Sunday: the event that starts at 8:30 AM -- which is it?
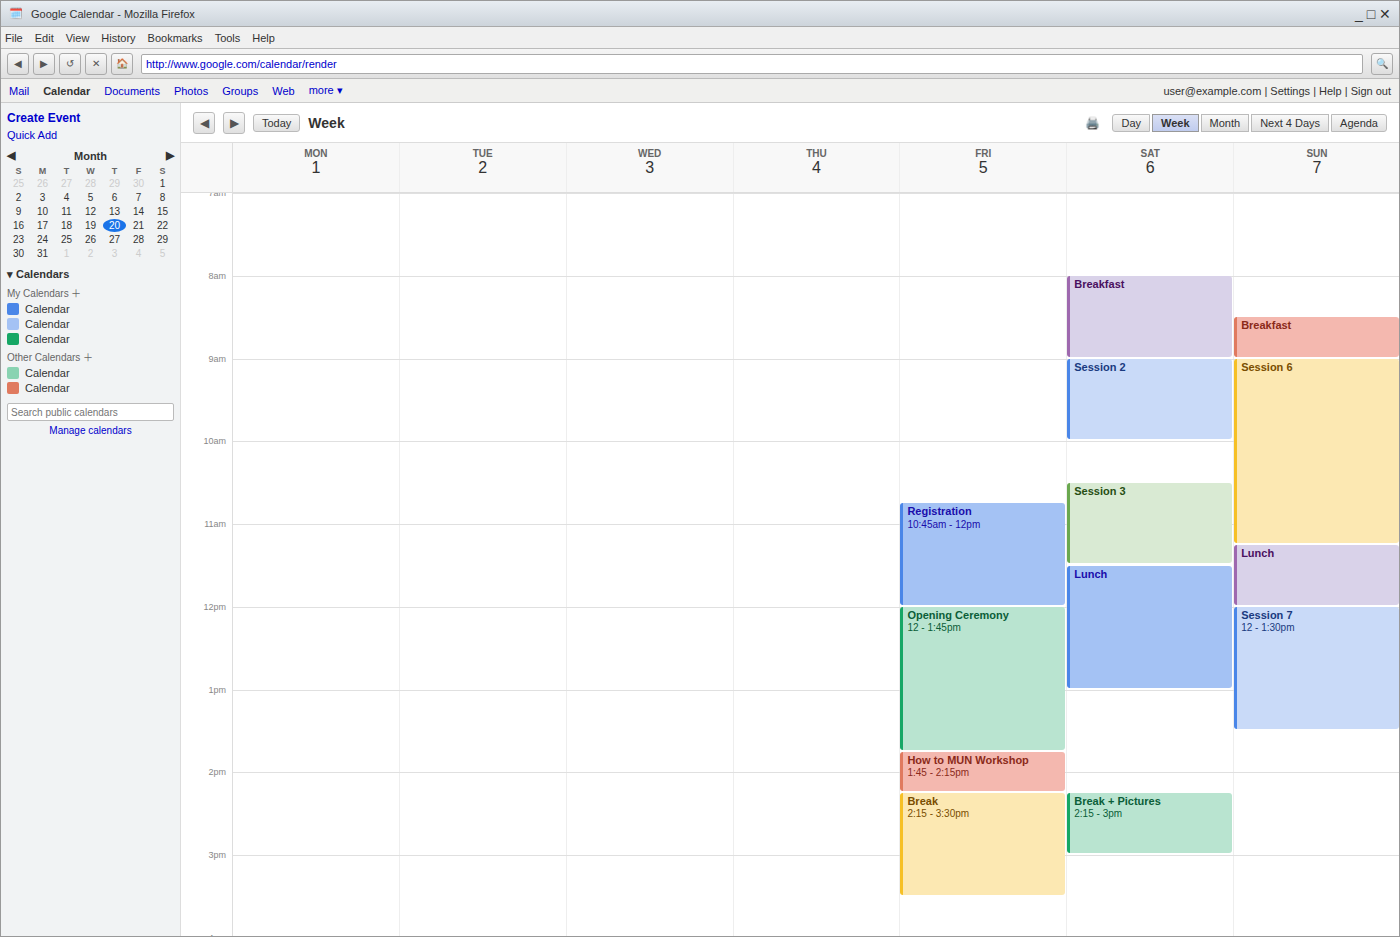
"Breakfast"